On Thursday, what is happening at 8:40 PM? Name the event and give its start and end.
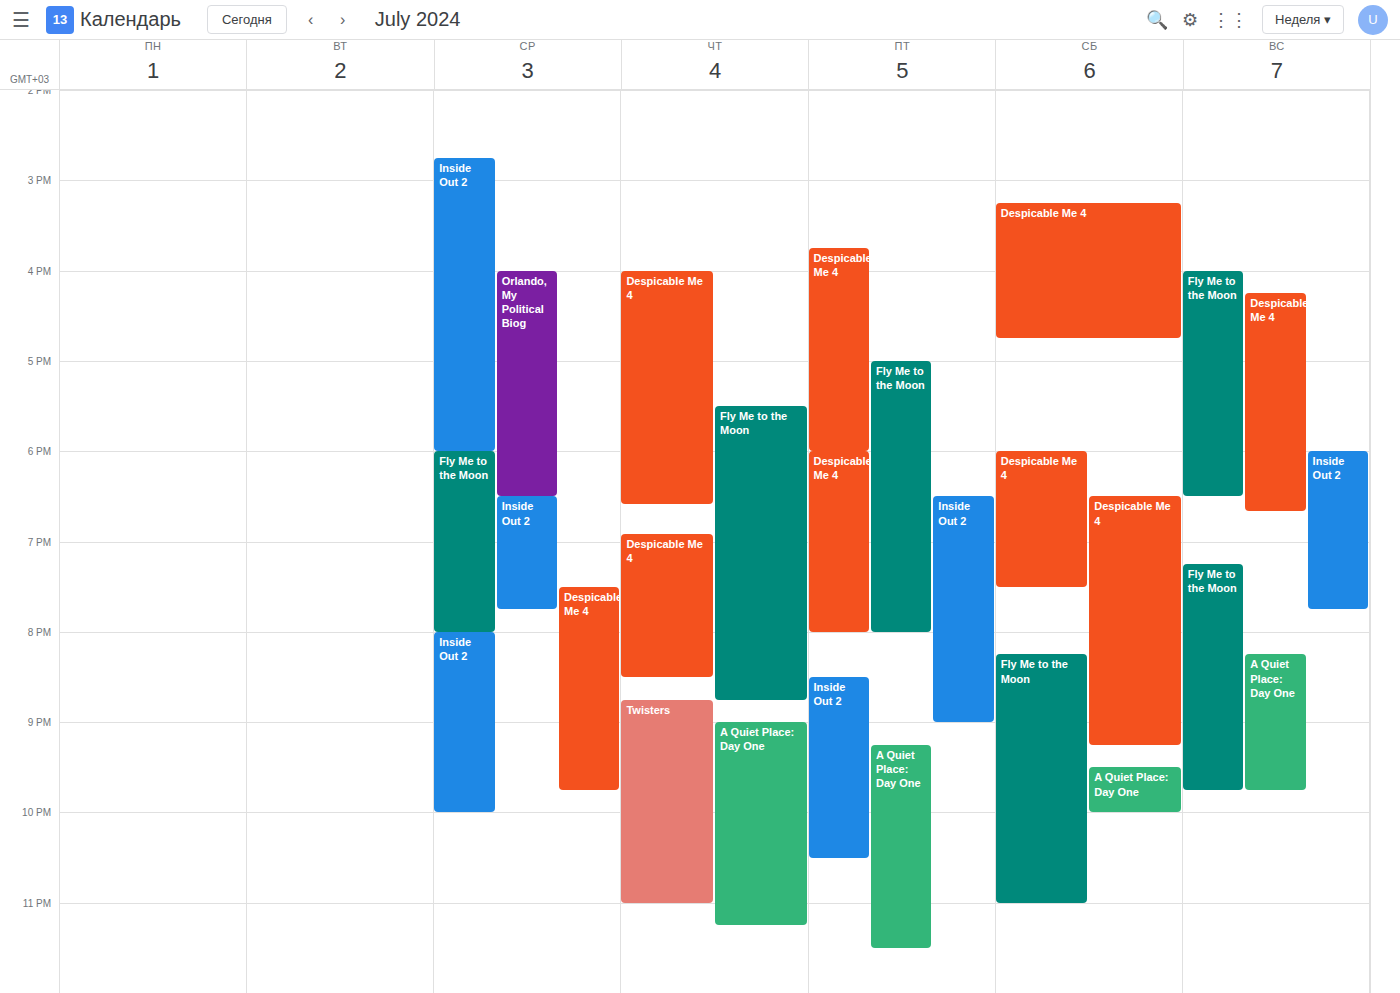
"Fly Me to the Moon", 5:30 PM to 8:45 PM